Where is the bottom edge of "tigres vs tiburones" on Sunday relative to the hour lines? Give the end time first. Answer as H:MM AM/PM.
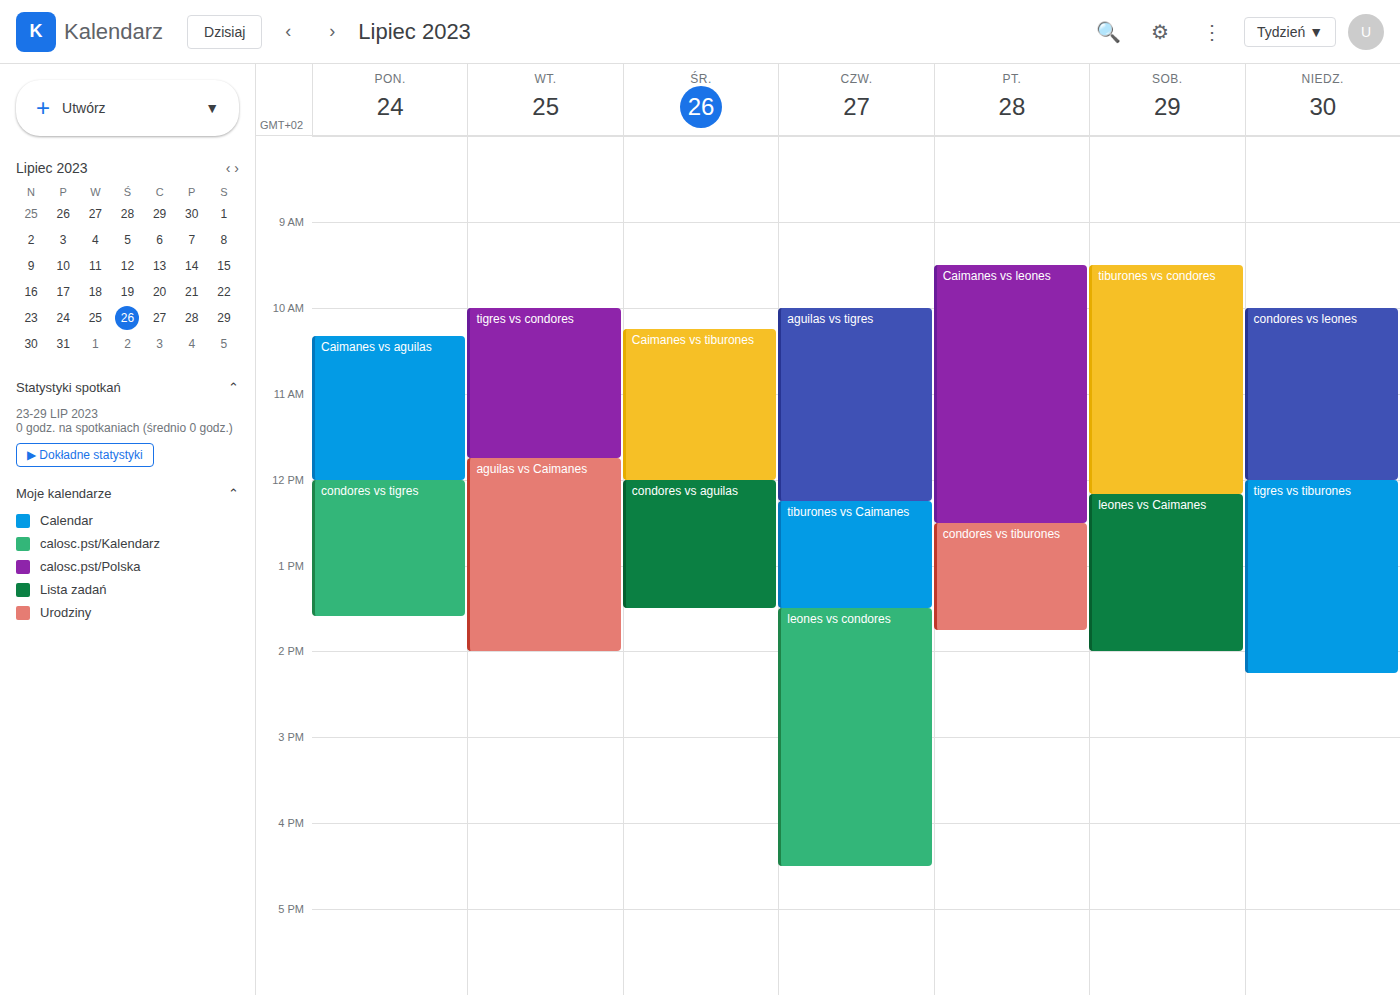
2:15 PM -- neither: a quarter of the way from the 2 PM line to the 3 PM line.